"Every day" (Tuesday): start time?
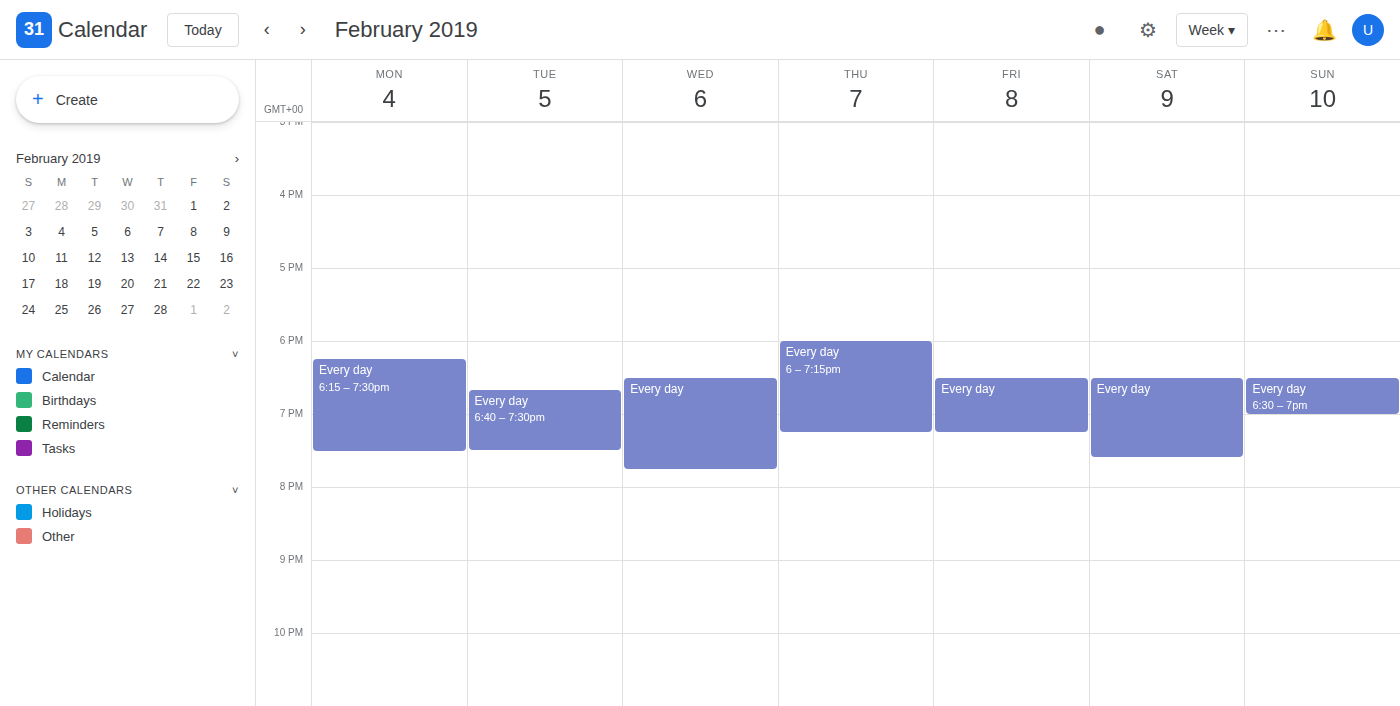
6:40 PM